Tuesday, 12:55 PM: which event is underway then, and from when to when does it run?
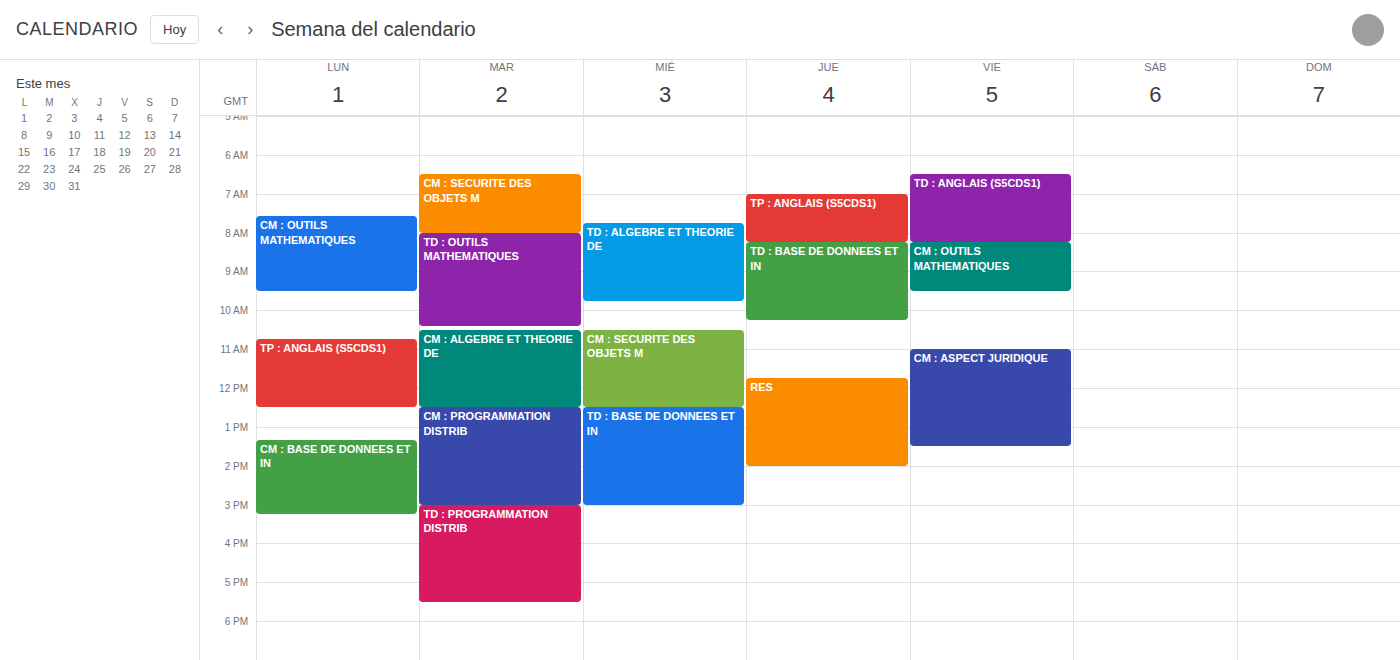
"CM : PROGRAMMATION DISTRIB", 12:30 PM to 3:00 PM